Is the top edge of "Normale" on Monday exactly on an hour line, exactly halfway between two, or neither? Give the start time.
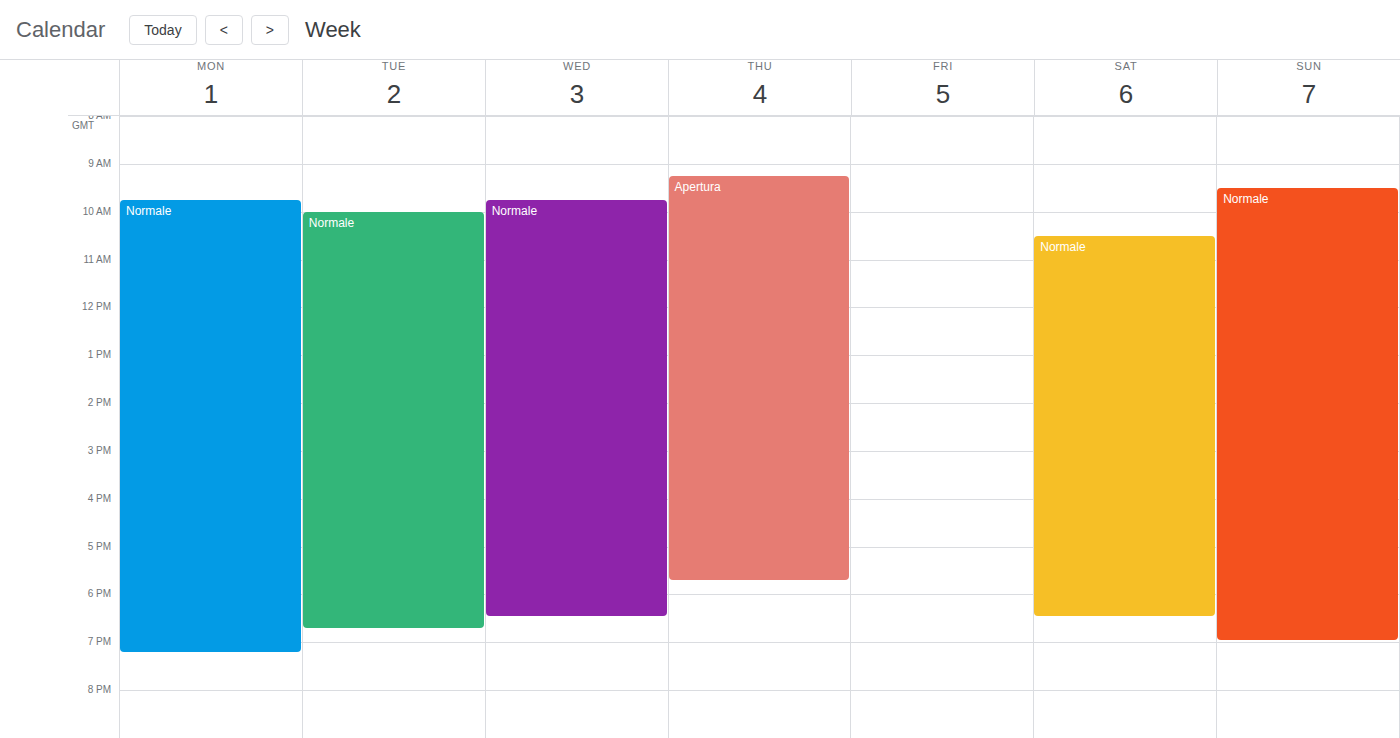
9:45 AM -- neither: three quarters of the way from the 9 AM line to the 10 AM line.